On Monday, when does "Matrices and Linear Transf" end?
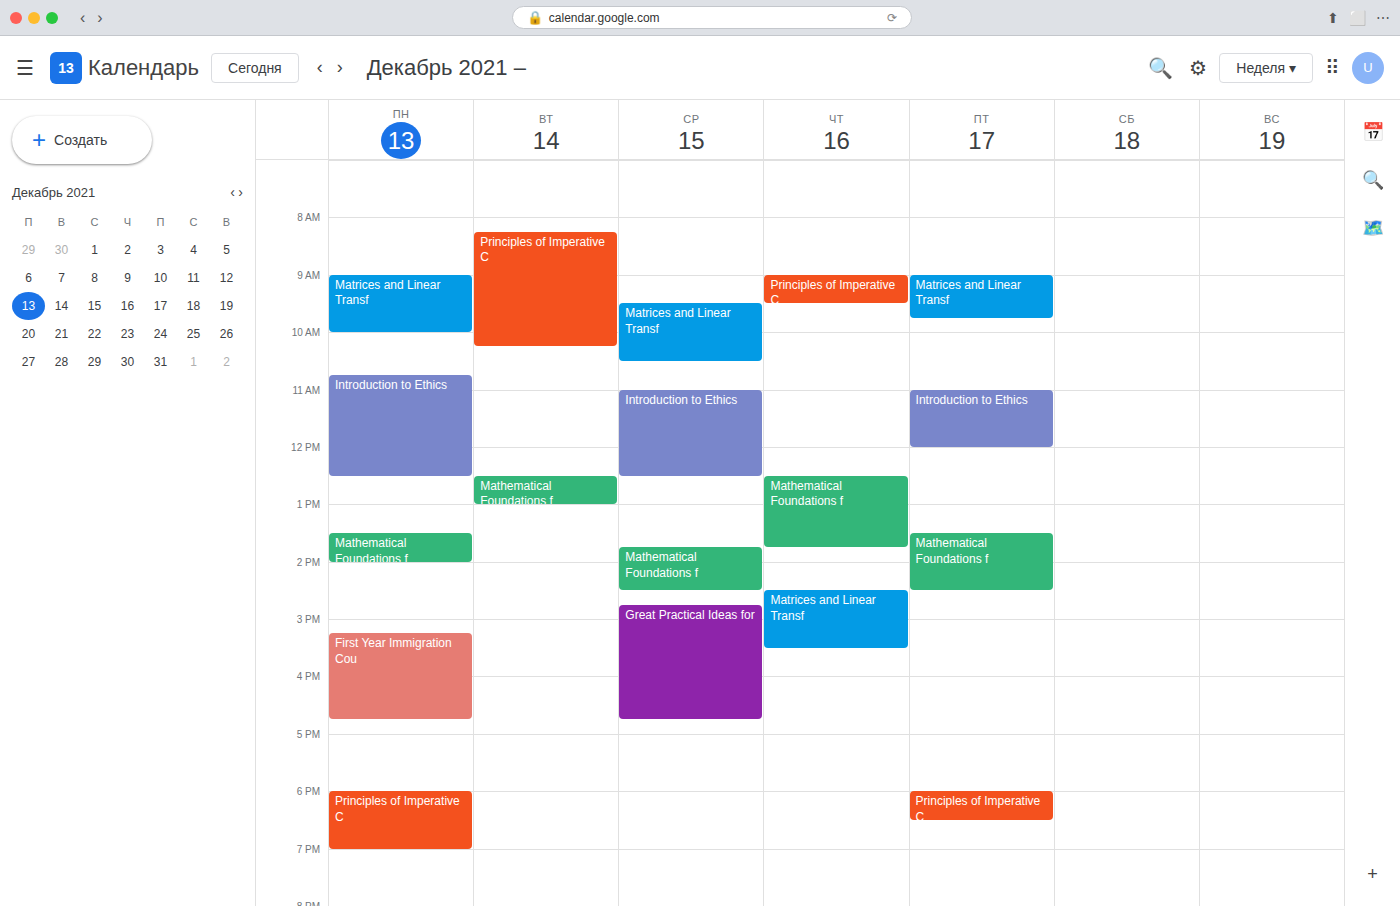
10:00